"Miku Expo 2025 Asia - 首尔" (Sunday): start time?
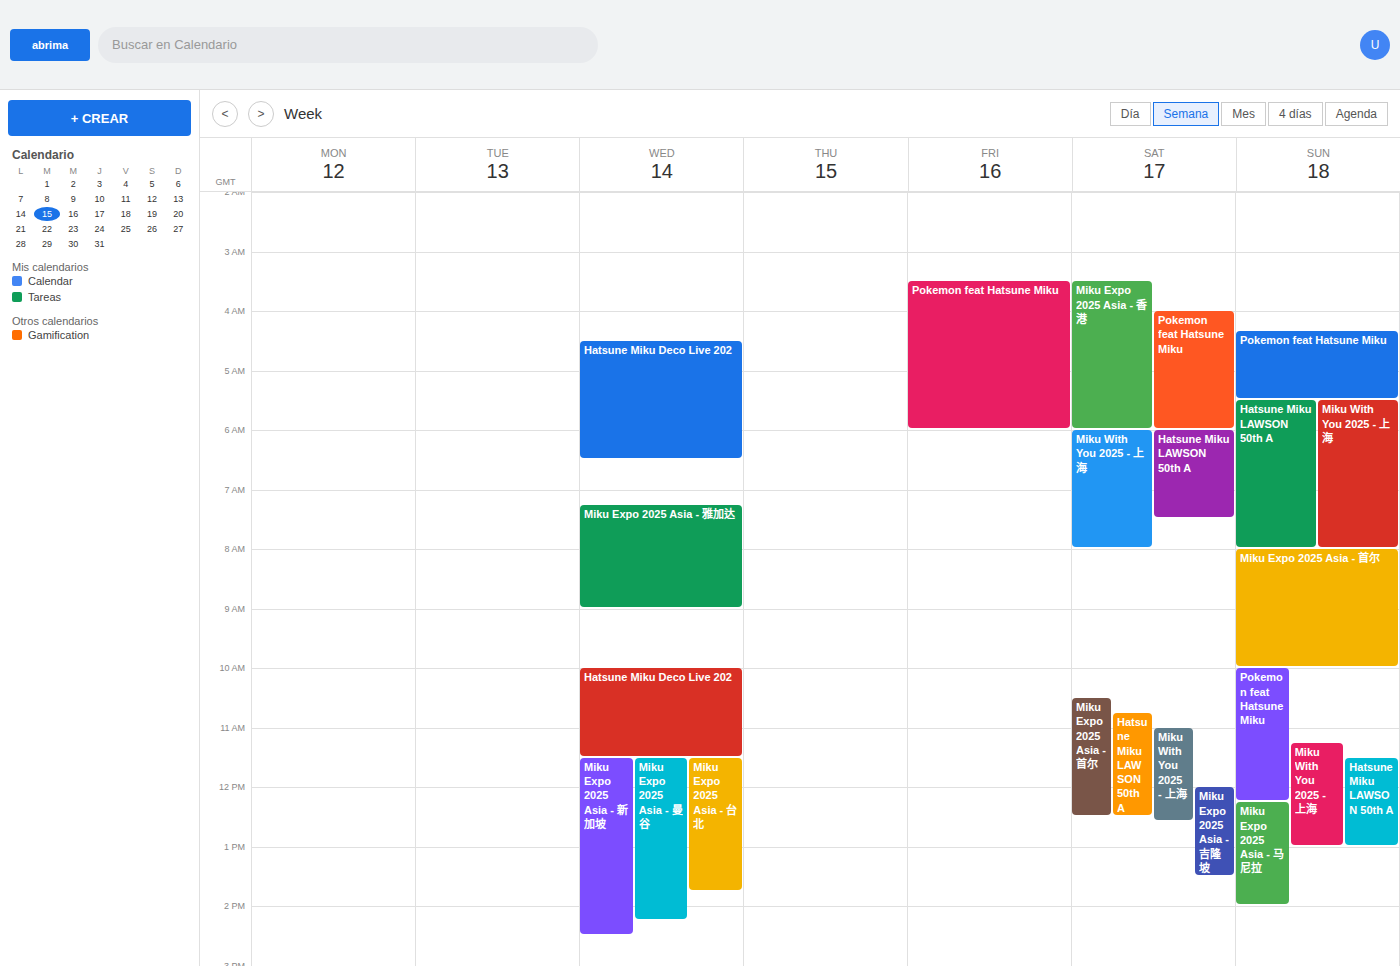
8:00 AM